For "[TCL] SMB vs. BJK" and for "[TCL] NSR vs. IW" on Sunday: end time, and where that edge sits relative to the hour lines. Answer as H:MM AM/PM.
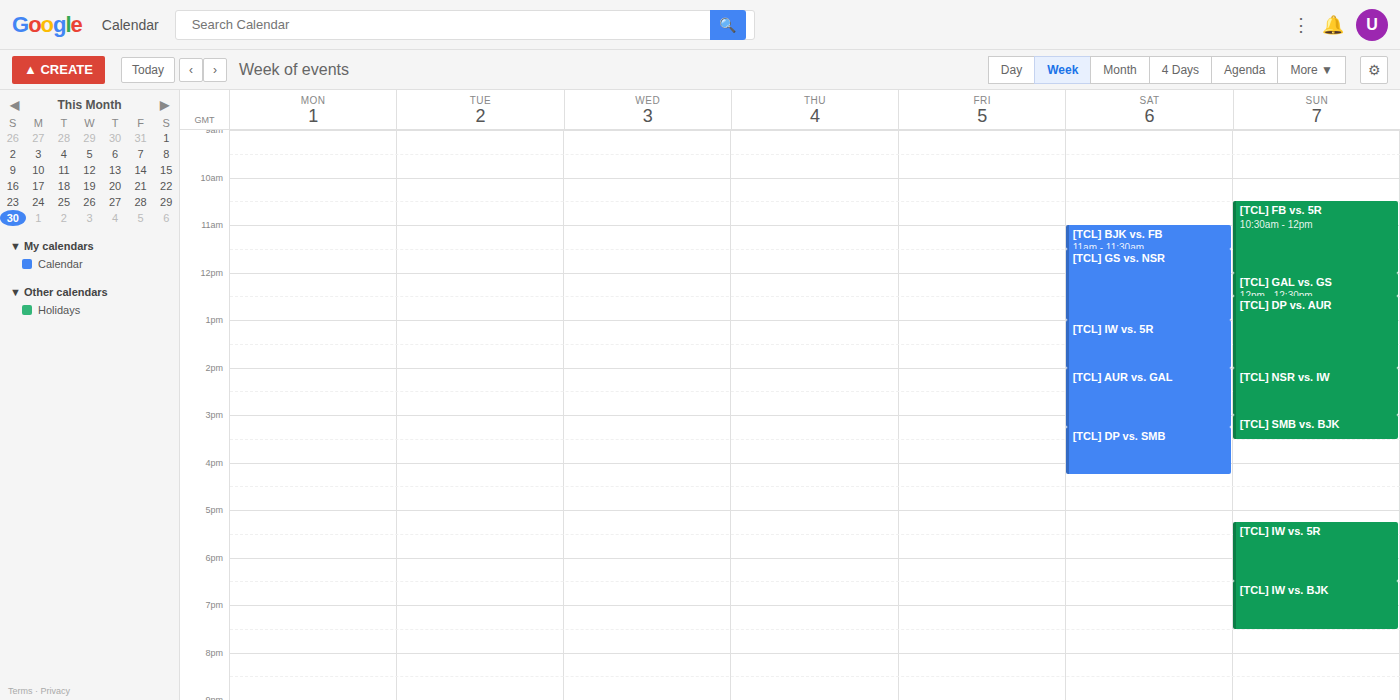
"[TCL] SMB vs. BJK": 3:30 PM, halfway between the 3 PM and 4 PM lines. "[TCL] NSR vs. IW": 3:00 PM, exactly on the 3 PM line.